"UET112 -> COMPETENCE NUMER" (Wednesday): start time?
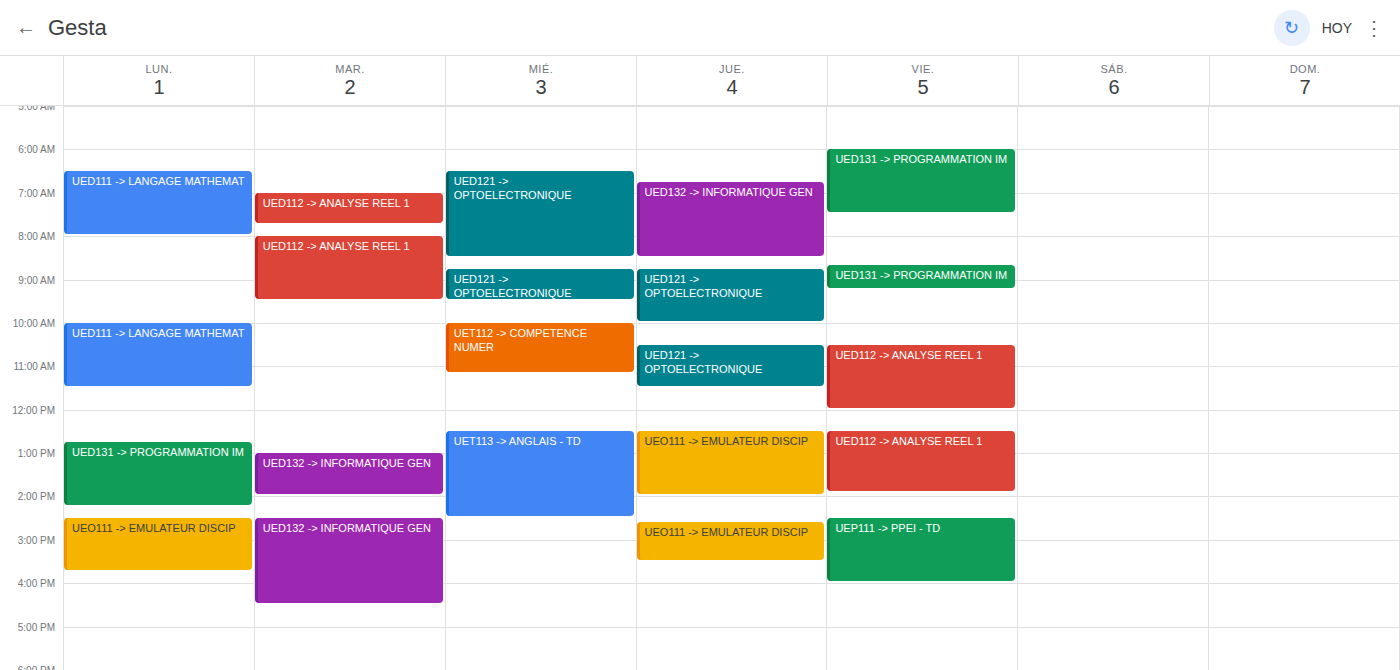
10:00 AM